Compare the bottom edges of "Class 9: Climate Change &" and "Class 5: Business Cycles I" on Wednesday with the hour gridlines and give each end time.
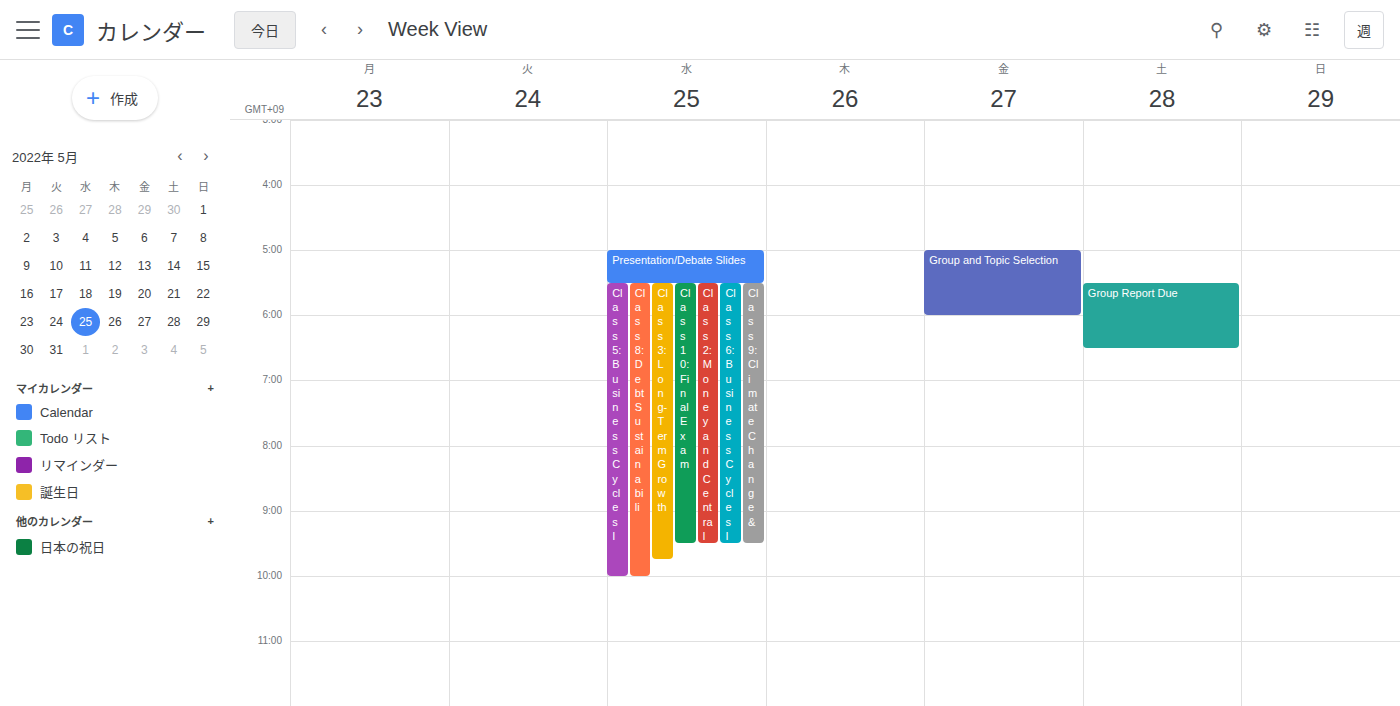
"Class 9: Climate Change &": 9:30 PM, halfway between the 9 PM and 10 PM lines. "Class 5: Business Cycles I": 10:00 PM, exactly on the 10 PM line.